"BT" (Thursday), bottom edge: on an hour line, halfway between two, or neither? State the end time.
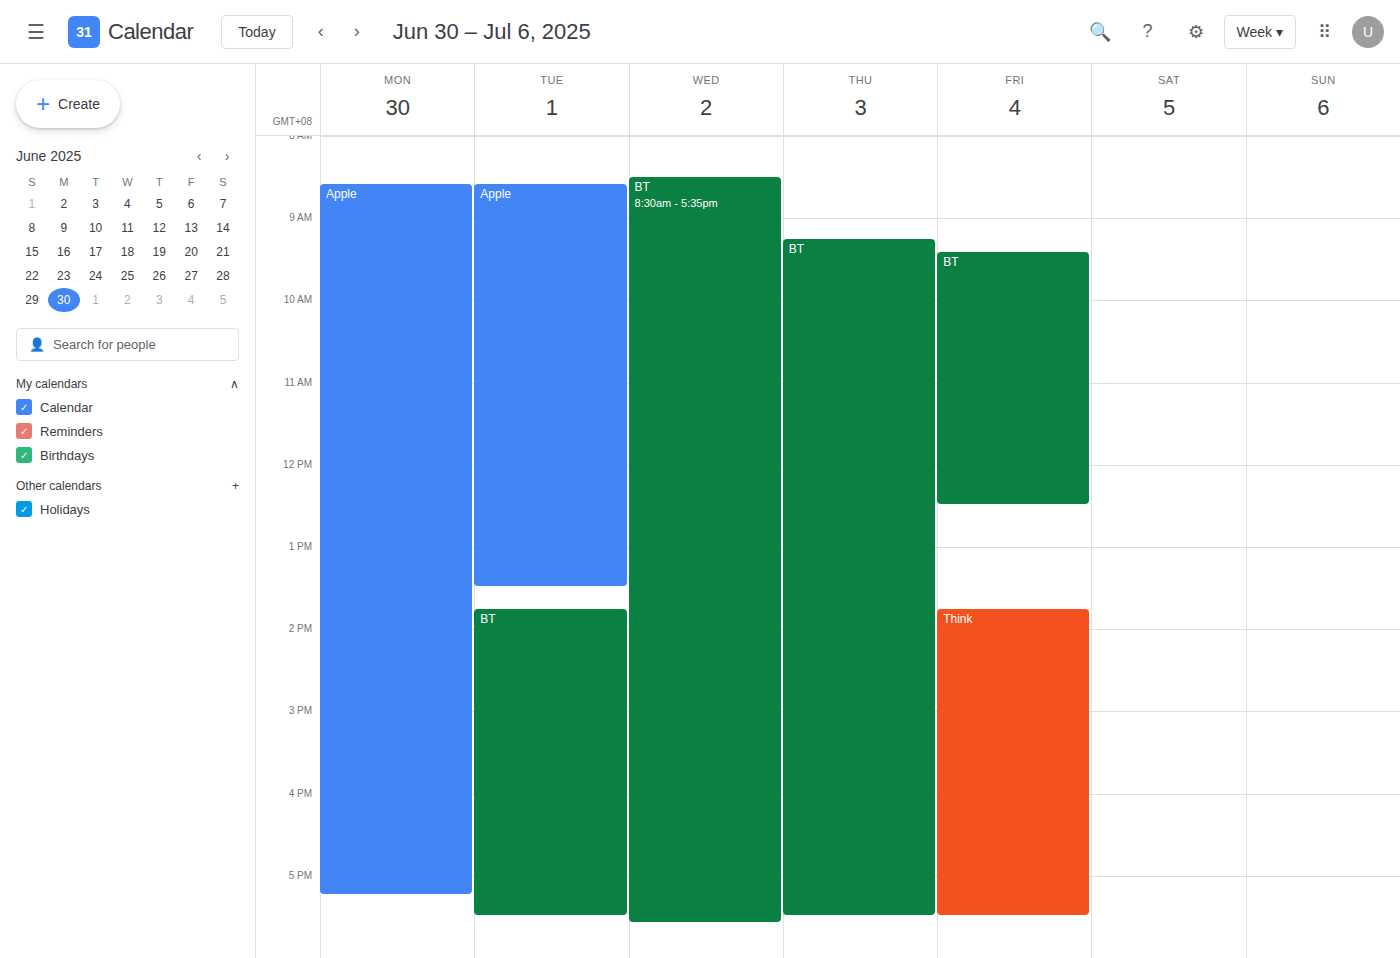
5:30 PM -- halfway between the 5 PM and 6 PM lines.